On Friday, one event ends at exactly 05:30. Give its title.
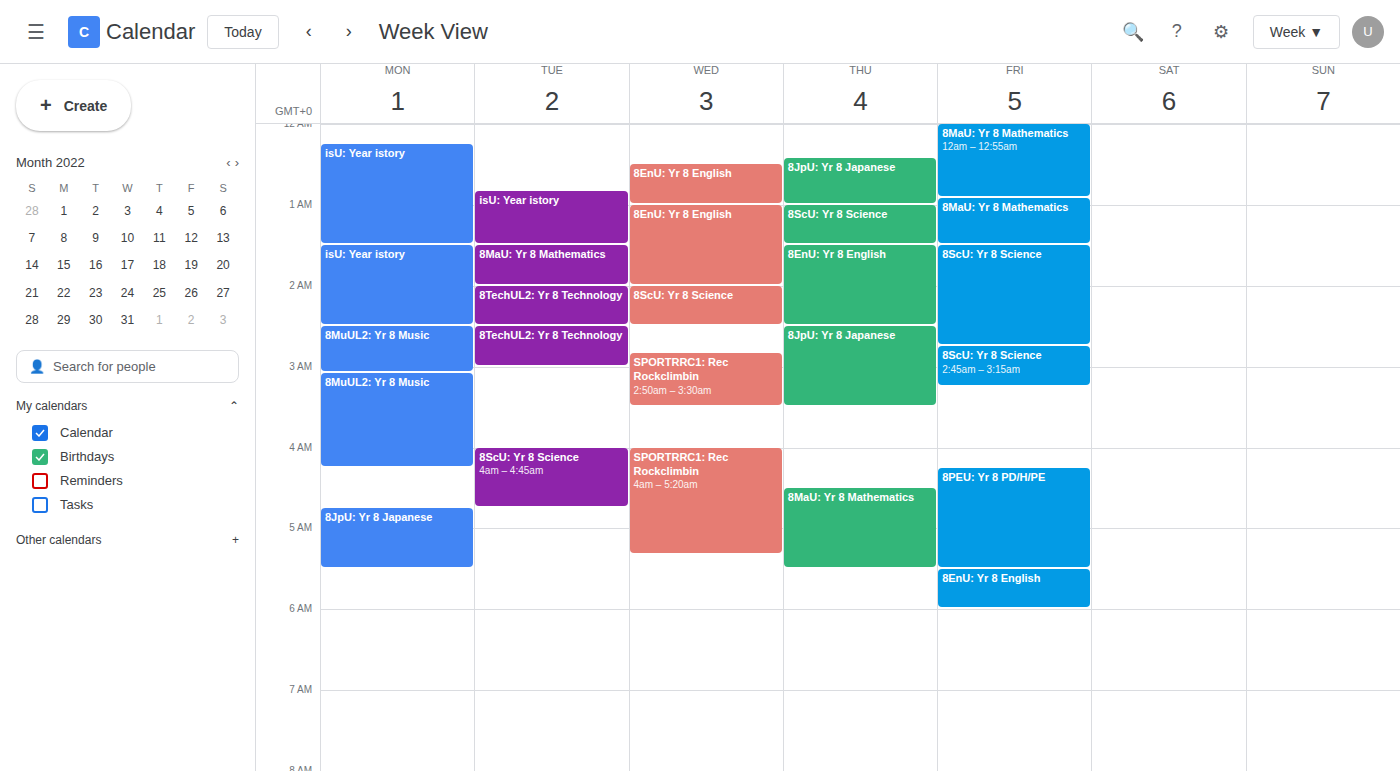
"8PEU: Yr 8 PD/H/PE"